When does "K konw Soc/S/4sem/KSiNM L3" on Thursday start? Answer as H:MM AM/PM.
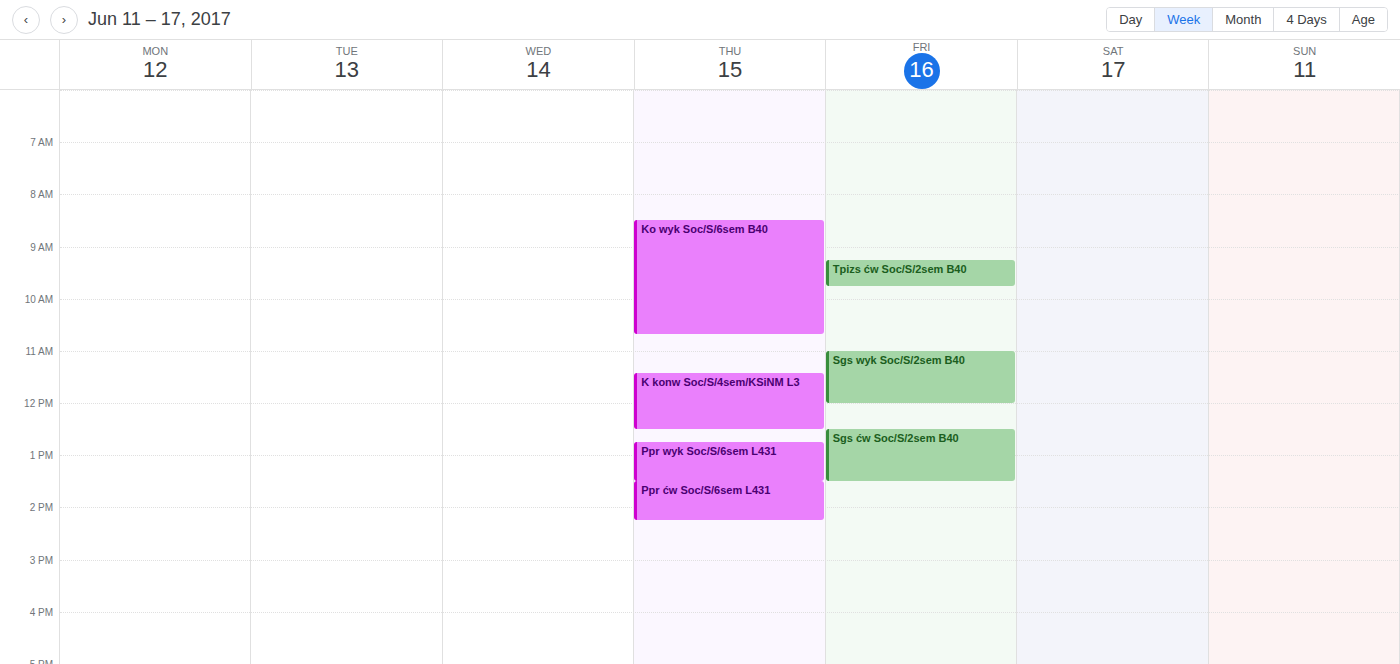
11:25 AM